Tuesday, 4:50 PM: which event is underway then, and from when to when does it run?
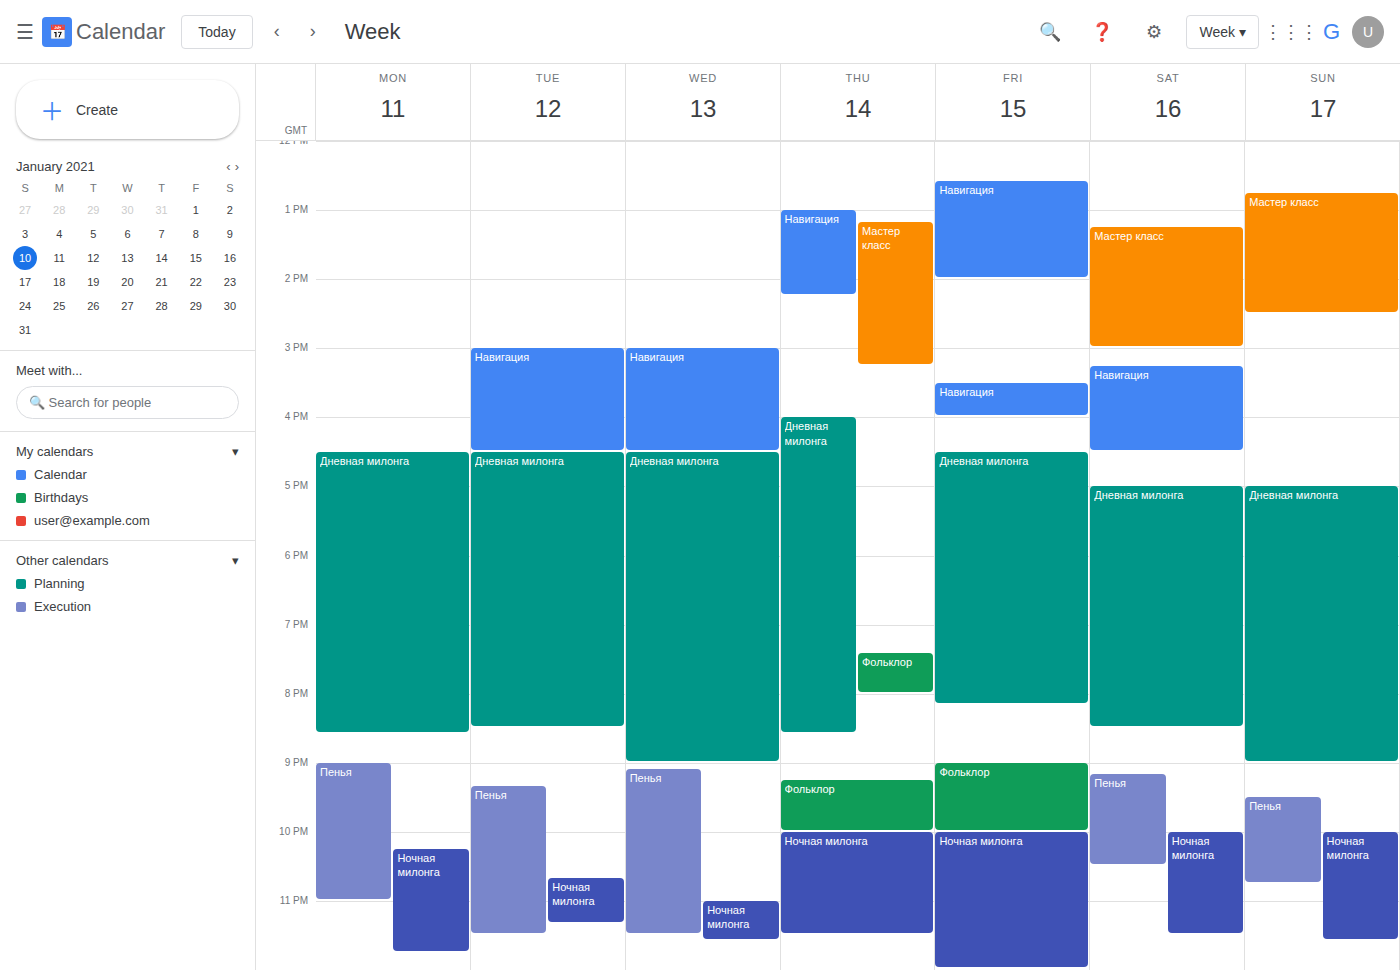
"Дневная милонга", 4:30 PM to 8:30 PM